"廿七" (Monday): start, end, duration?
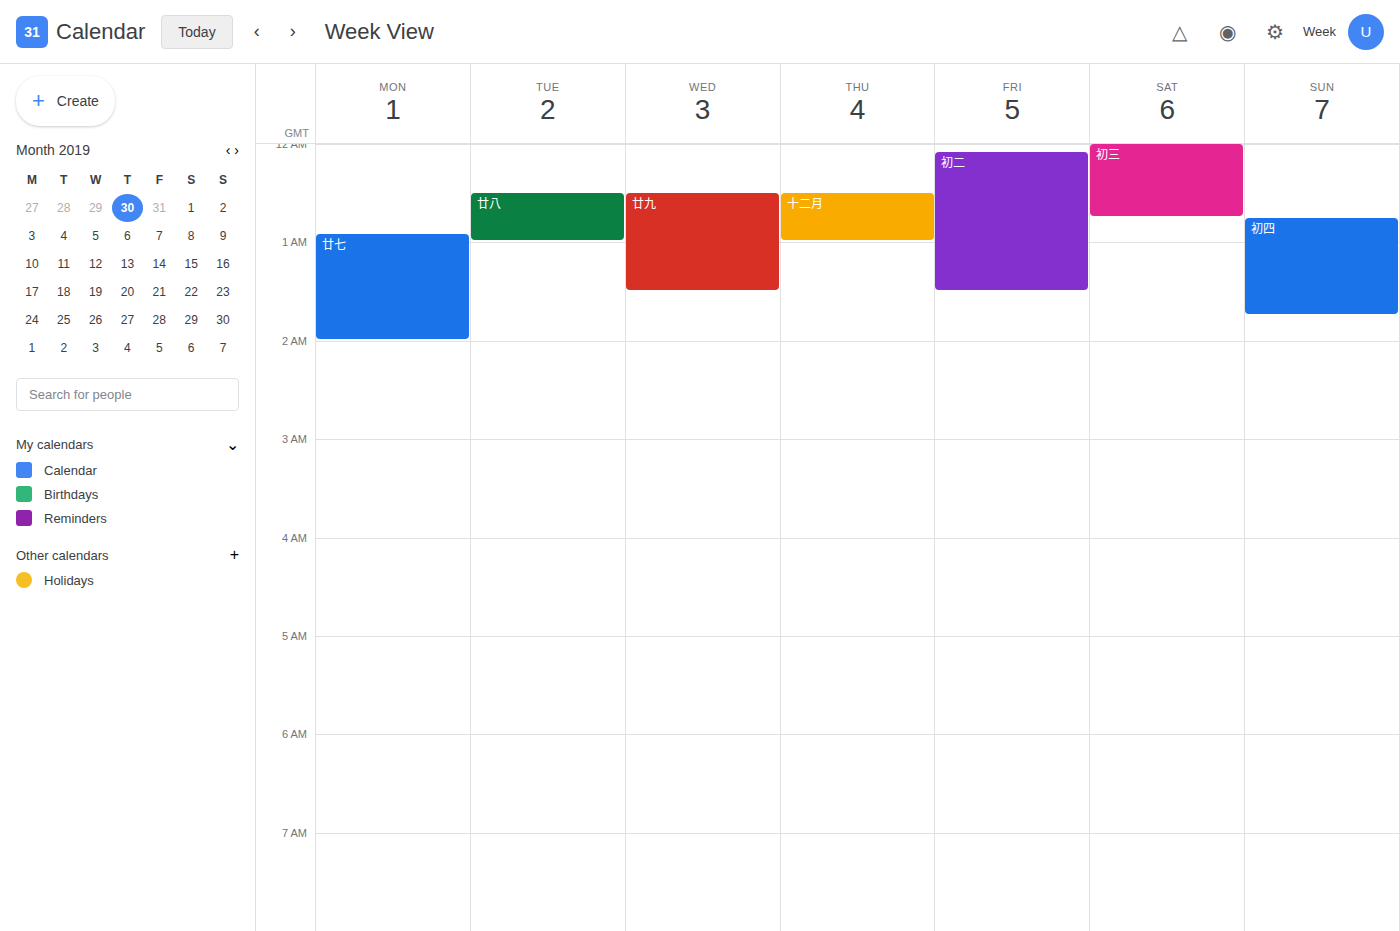
00:55 to 02:00, 1 hour 5 minutes